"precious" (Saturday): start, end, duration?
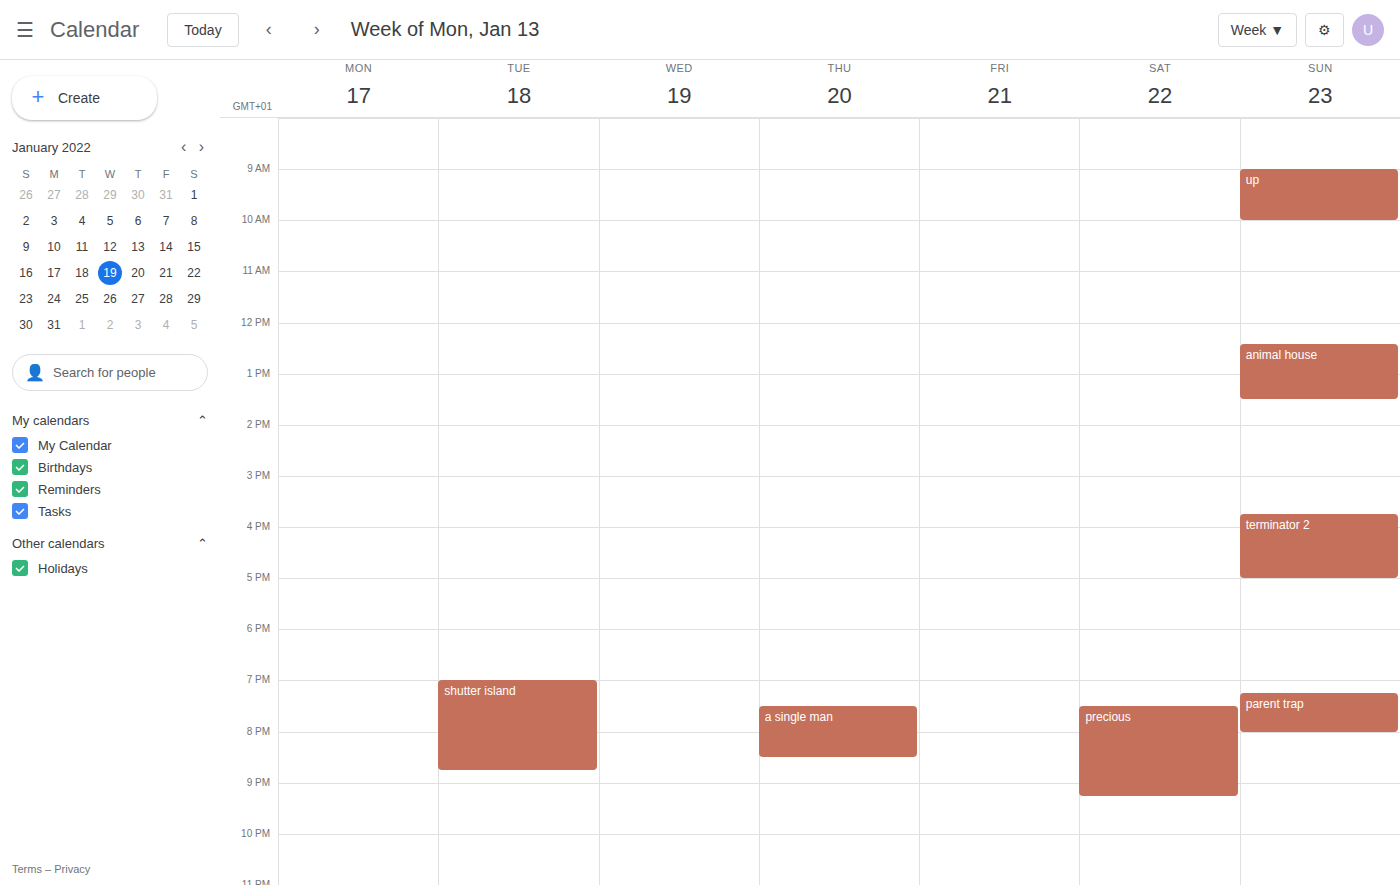
7:30 PM to 9:15 PM, 1 hour 45 minutes